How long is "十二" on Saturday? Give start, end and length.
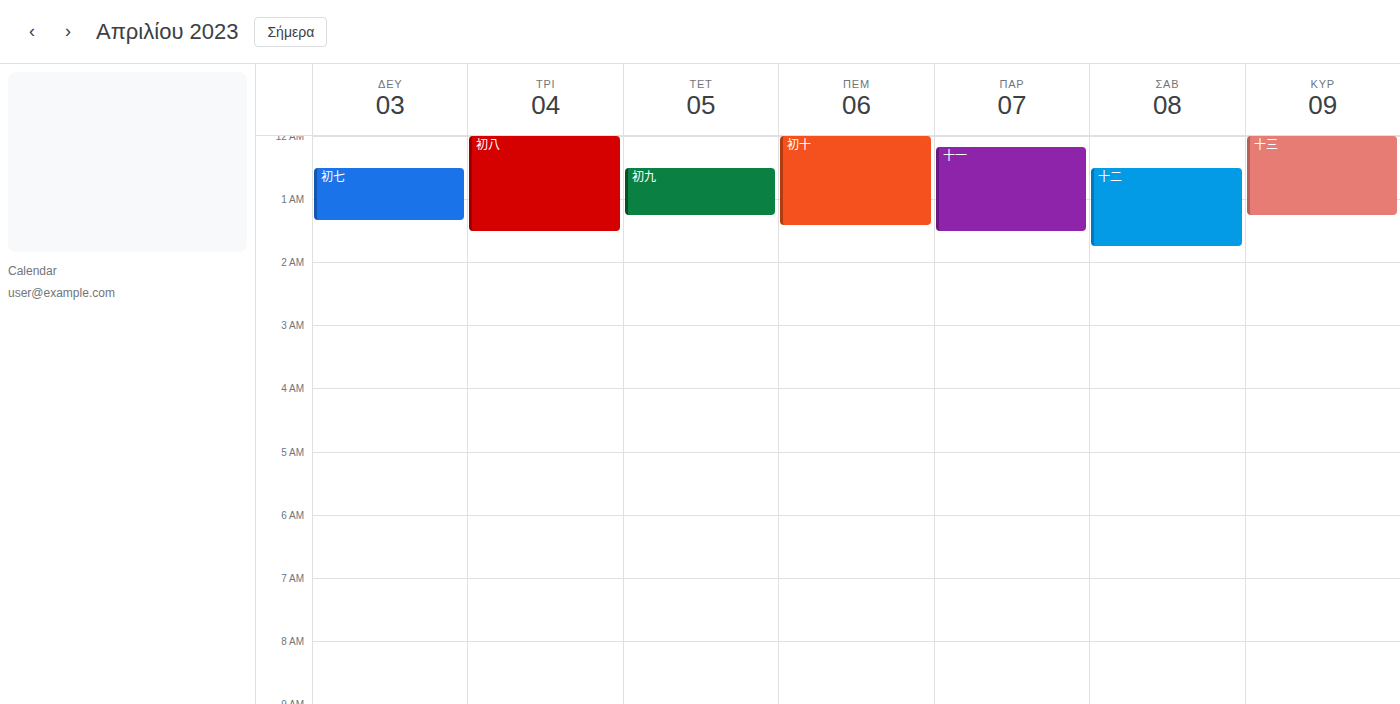
12:30 AM to 1:45 AM, 1 hour 15 minutes